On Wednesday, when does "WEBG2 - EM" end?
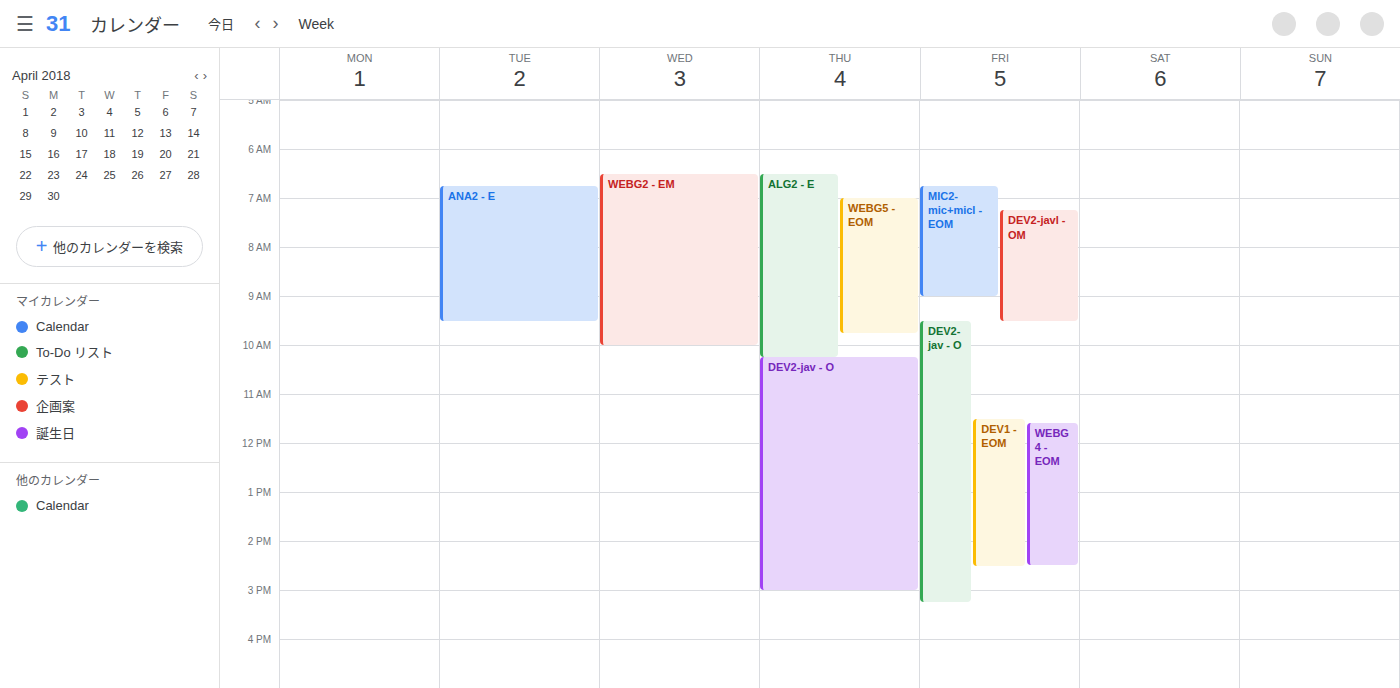
10:00 AM